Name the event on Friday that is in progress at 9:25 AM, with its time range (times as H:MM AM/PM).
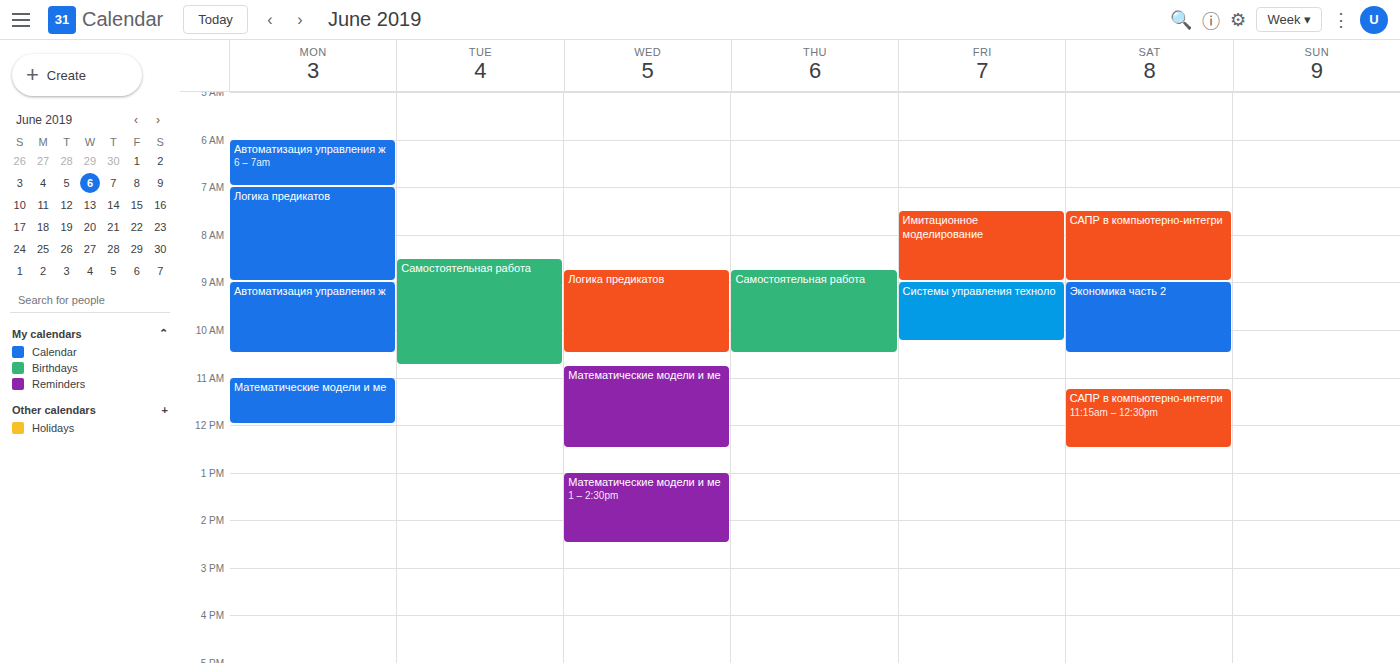
"Системы управления техноло", 9:00 AM to 10:15 AM